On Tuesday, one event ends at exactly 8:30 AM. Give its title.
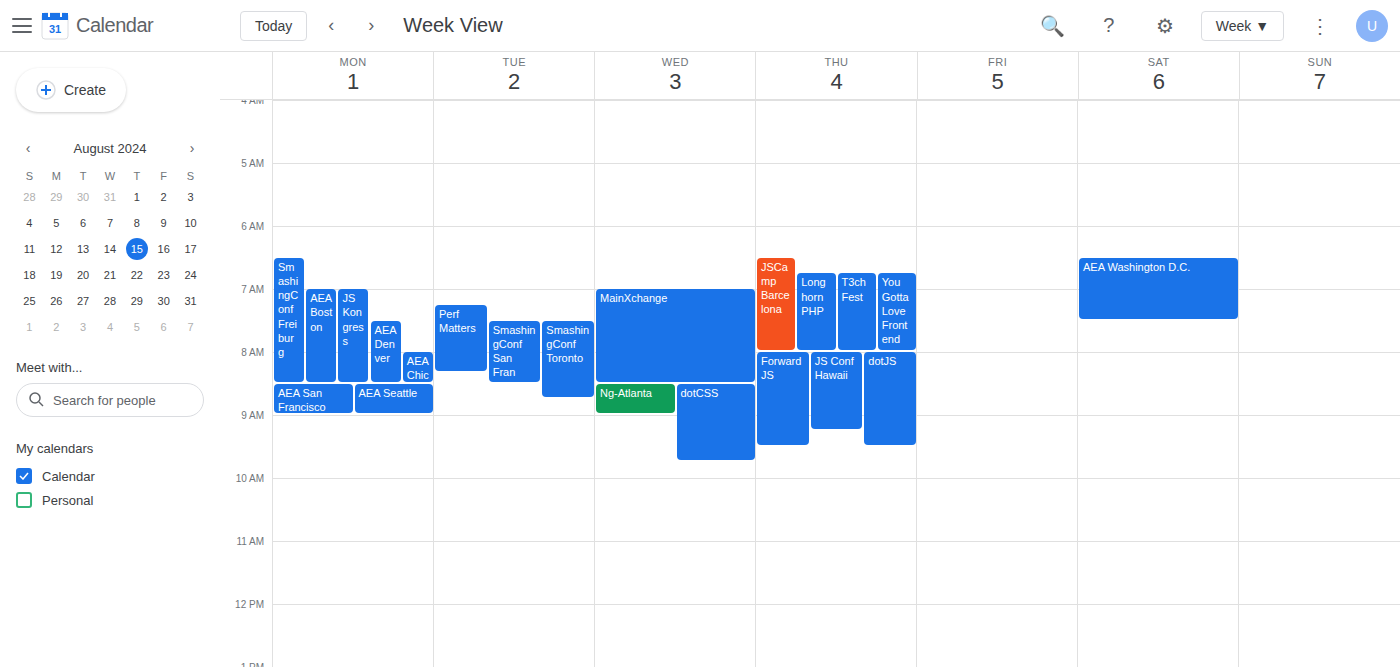
"SmashingConf San Fran"